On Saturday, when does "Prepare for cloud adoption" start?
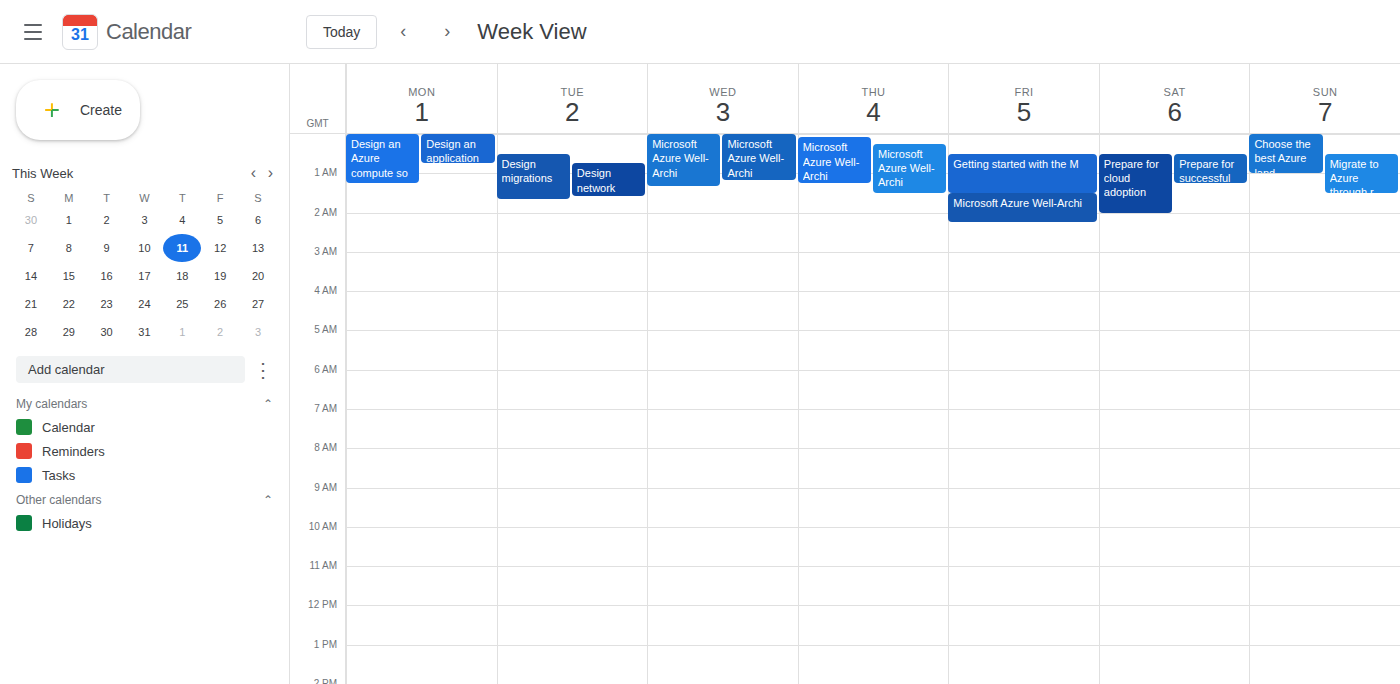
12:30 AM